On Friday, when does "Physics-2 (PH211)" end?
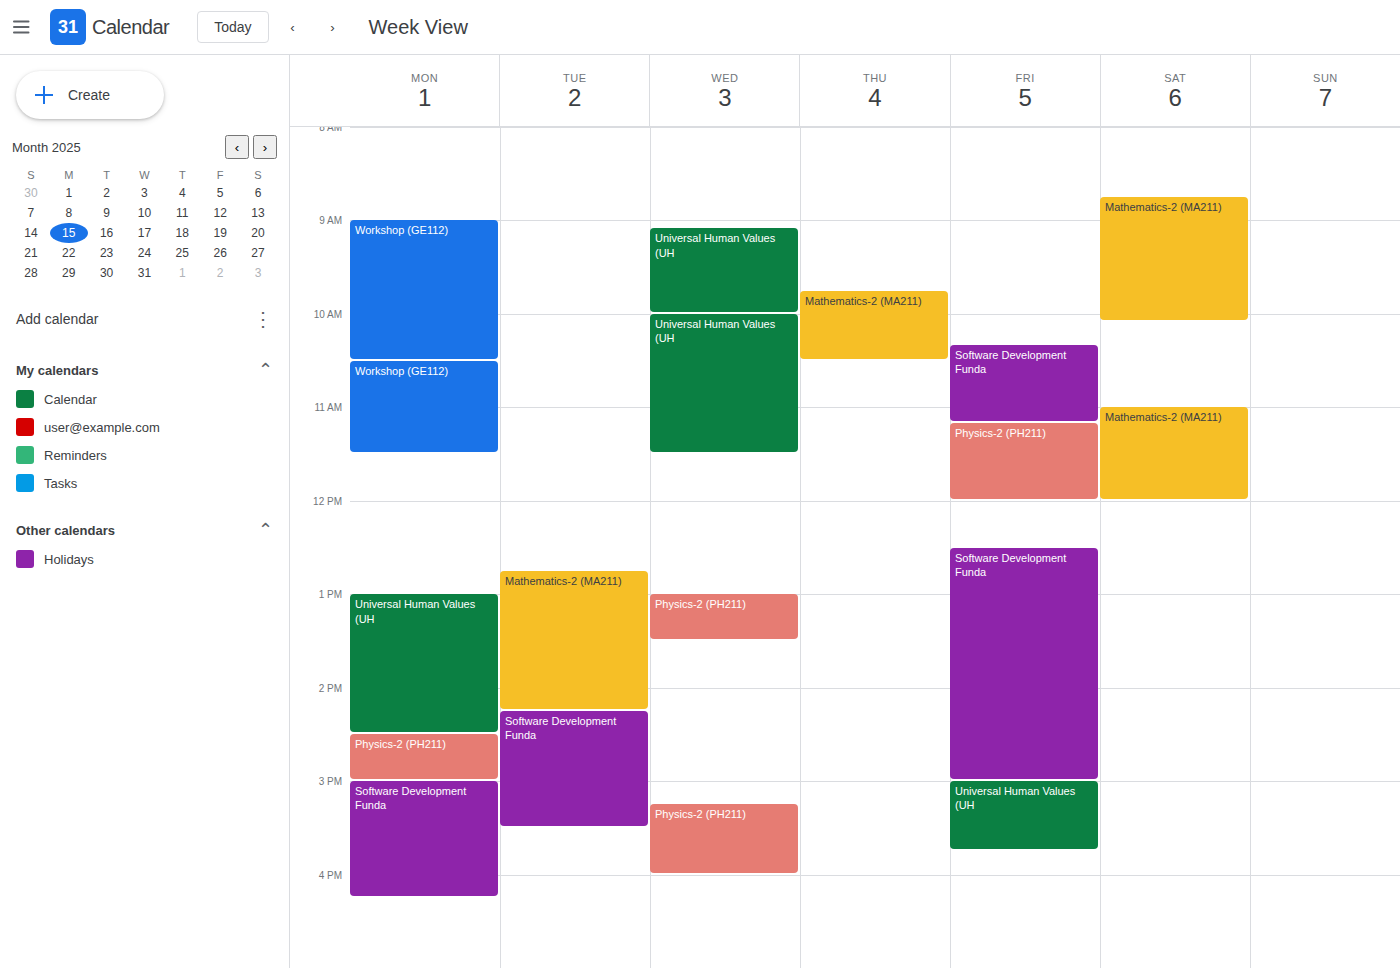
12:00 PM